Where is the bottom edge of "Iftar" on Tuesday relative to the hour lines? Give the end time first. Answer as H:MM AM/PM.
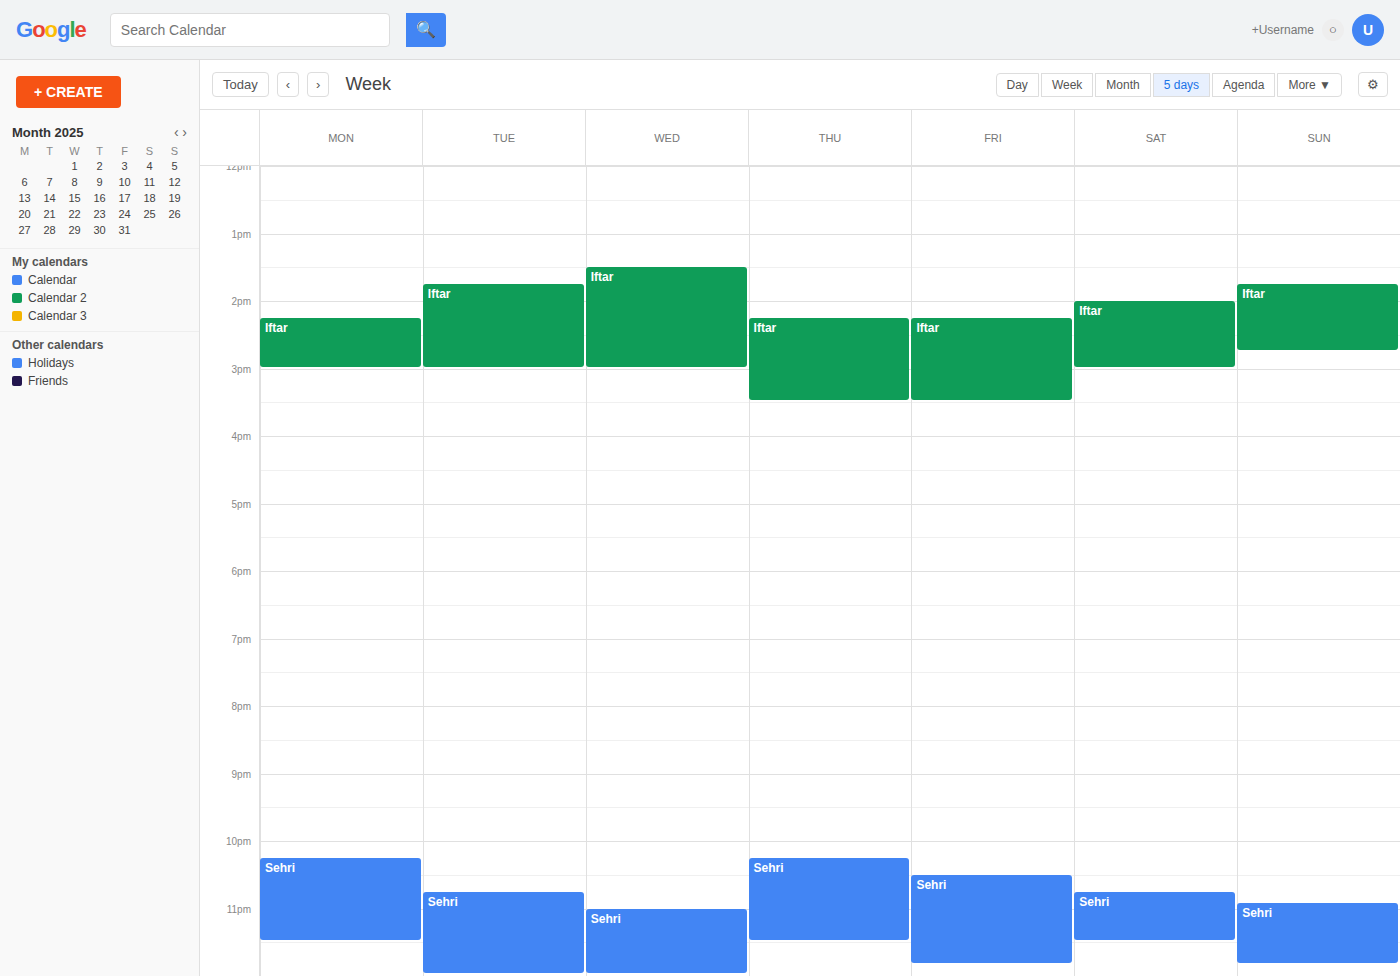
3:00 PM -- exactly on the 3 PM line.